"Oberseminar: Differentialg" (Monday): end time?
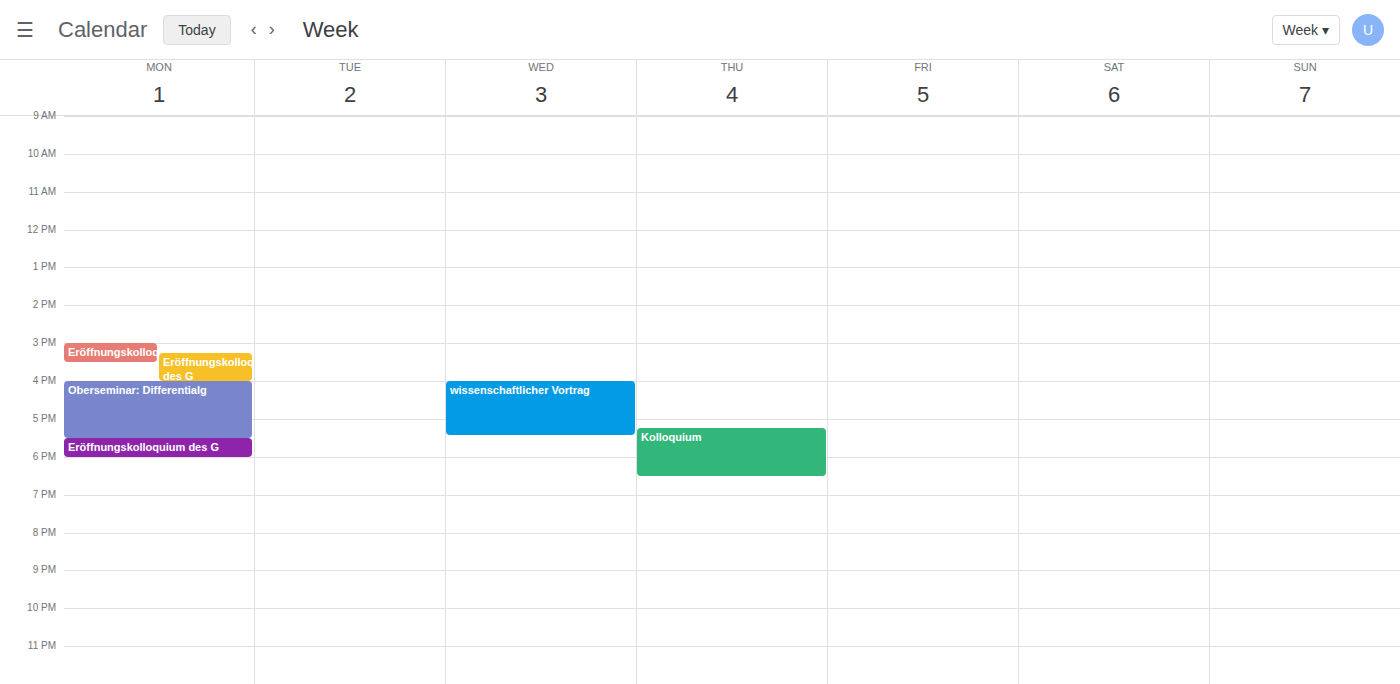
5:30 PM